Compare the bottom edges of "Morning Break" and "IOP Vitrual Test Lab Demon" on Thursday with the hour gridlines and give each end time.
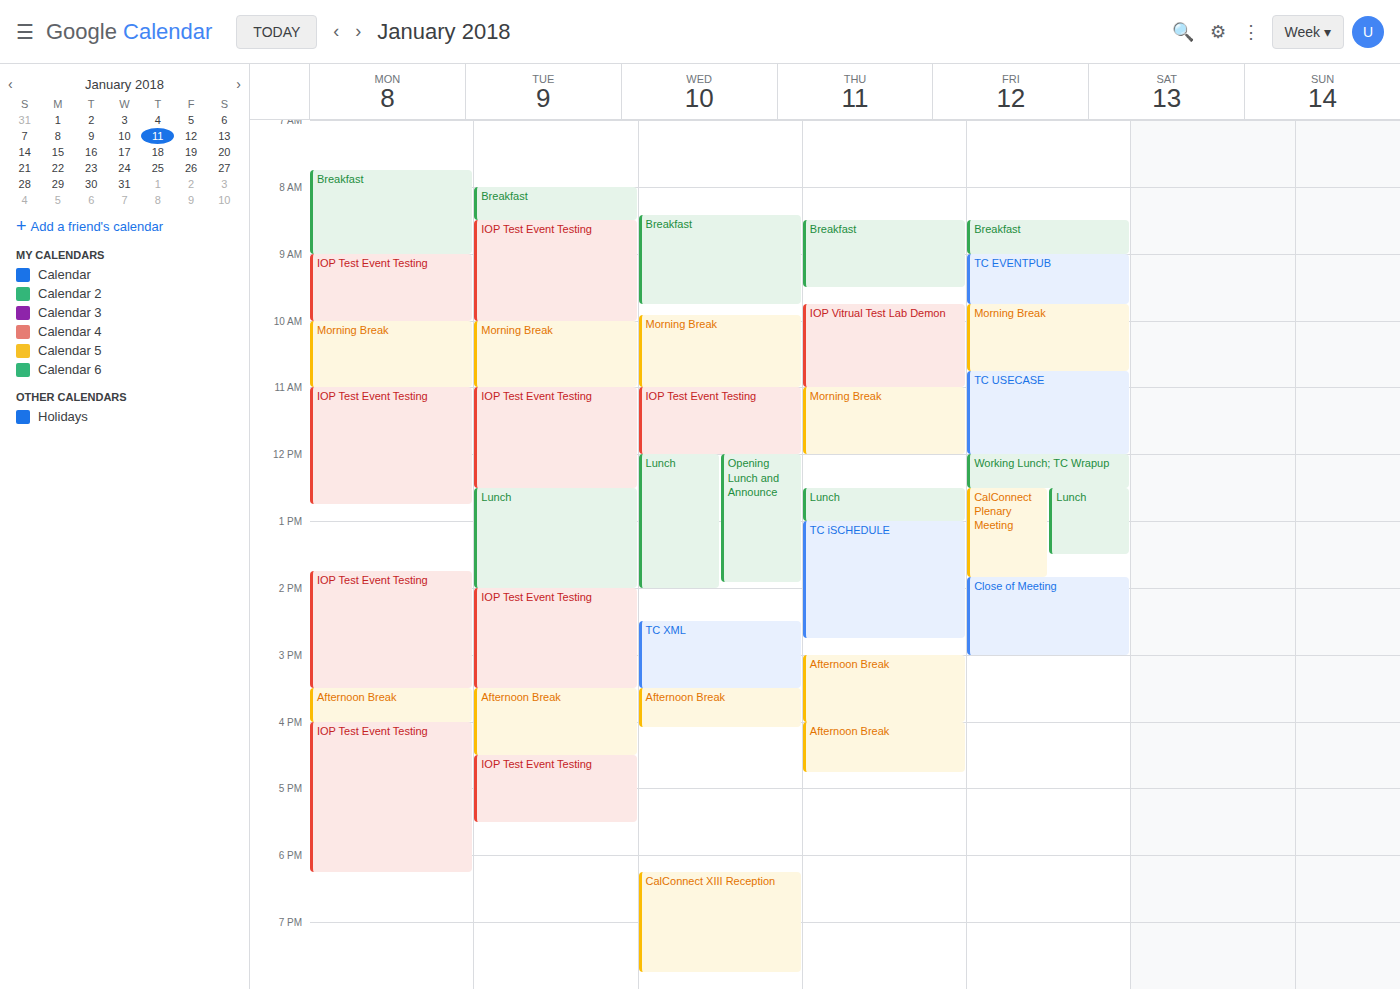
"Morning Break": 12:00 PM, exactly on the 12 PM line. "IOP Vitrual Test Lab Demon": 11:00 AM, exactly on the 11 AM line.